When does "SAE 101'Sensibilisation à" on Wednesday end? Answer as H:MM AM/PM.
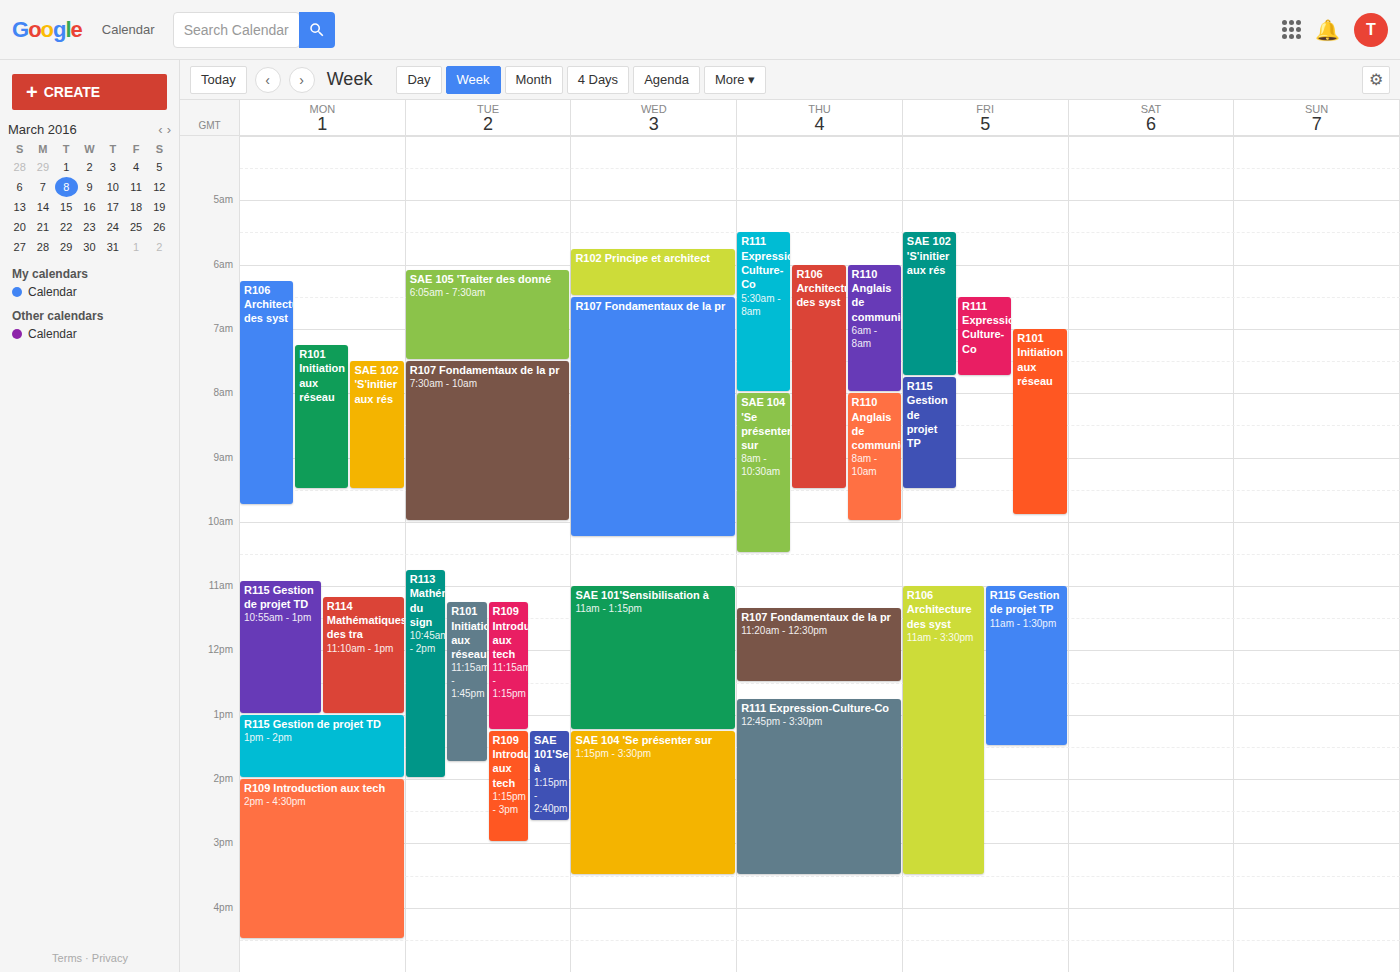
1:15 PM